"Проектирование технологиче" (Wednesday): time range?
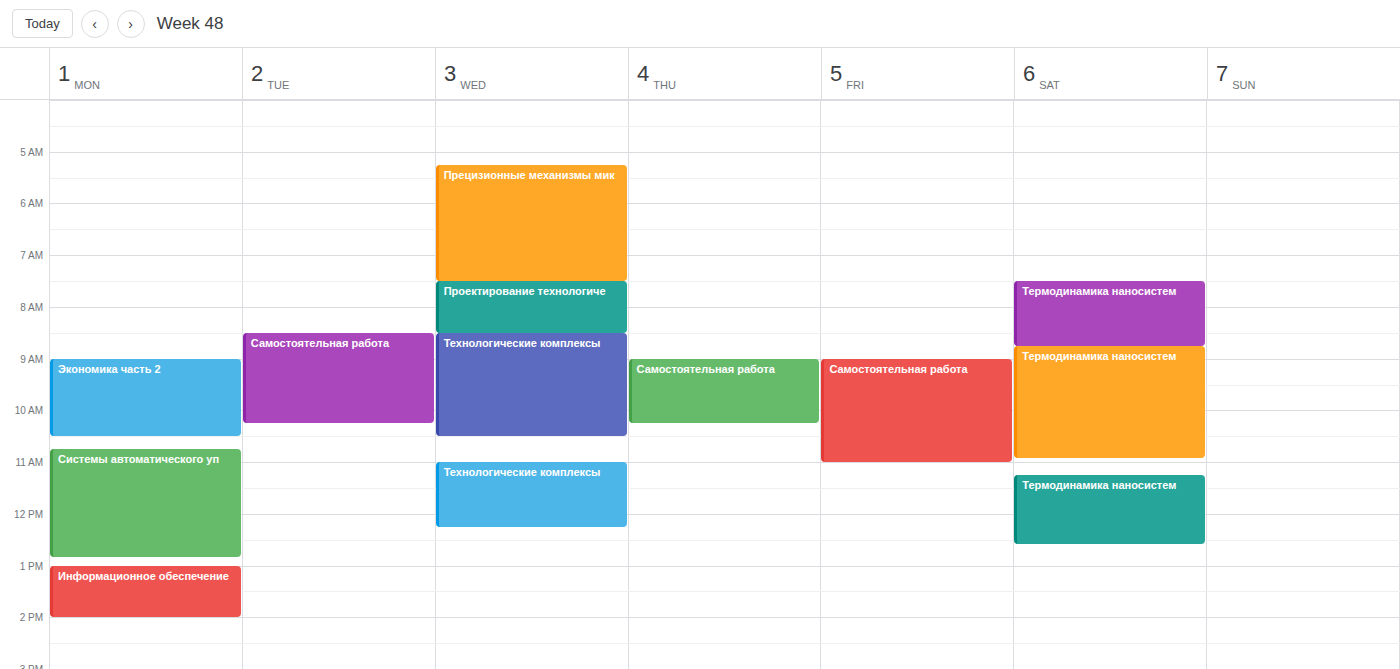
7:30 AM to 8:30 AM